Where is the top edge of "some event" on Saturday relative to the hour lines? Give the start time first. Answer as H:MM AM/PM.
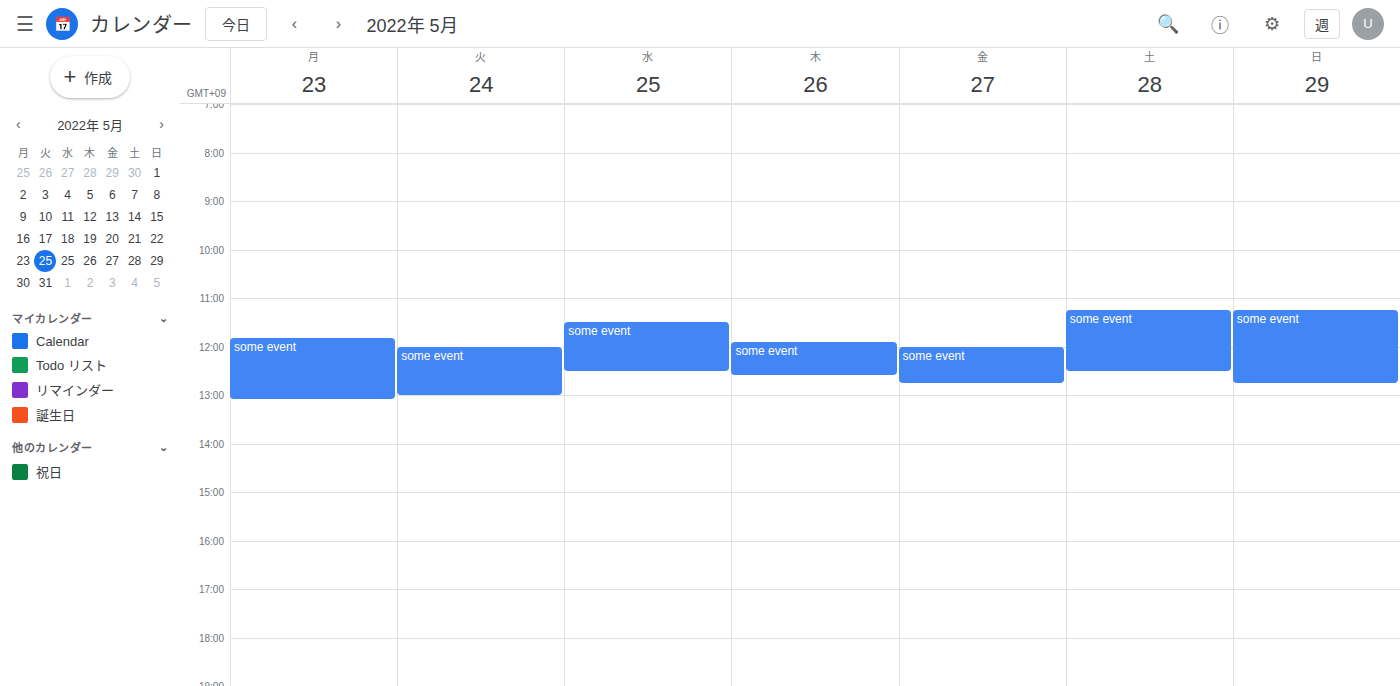
11:15 AM -- neither: a quarter of the way from the 11 AM line to the 12 PM line.